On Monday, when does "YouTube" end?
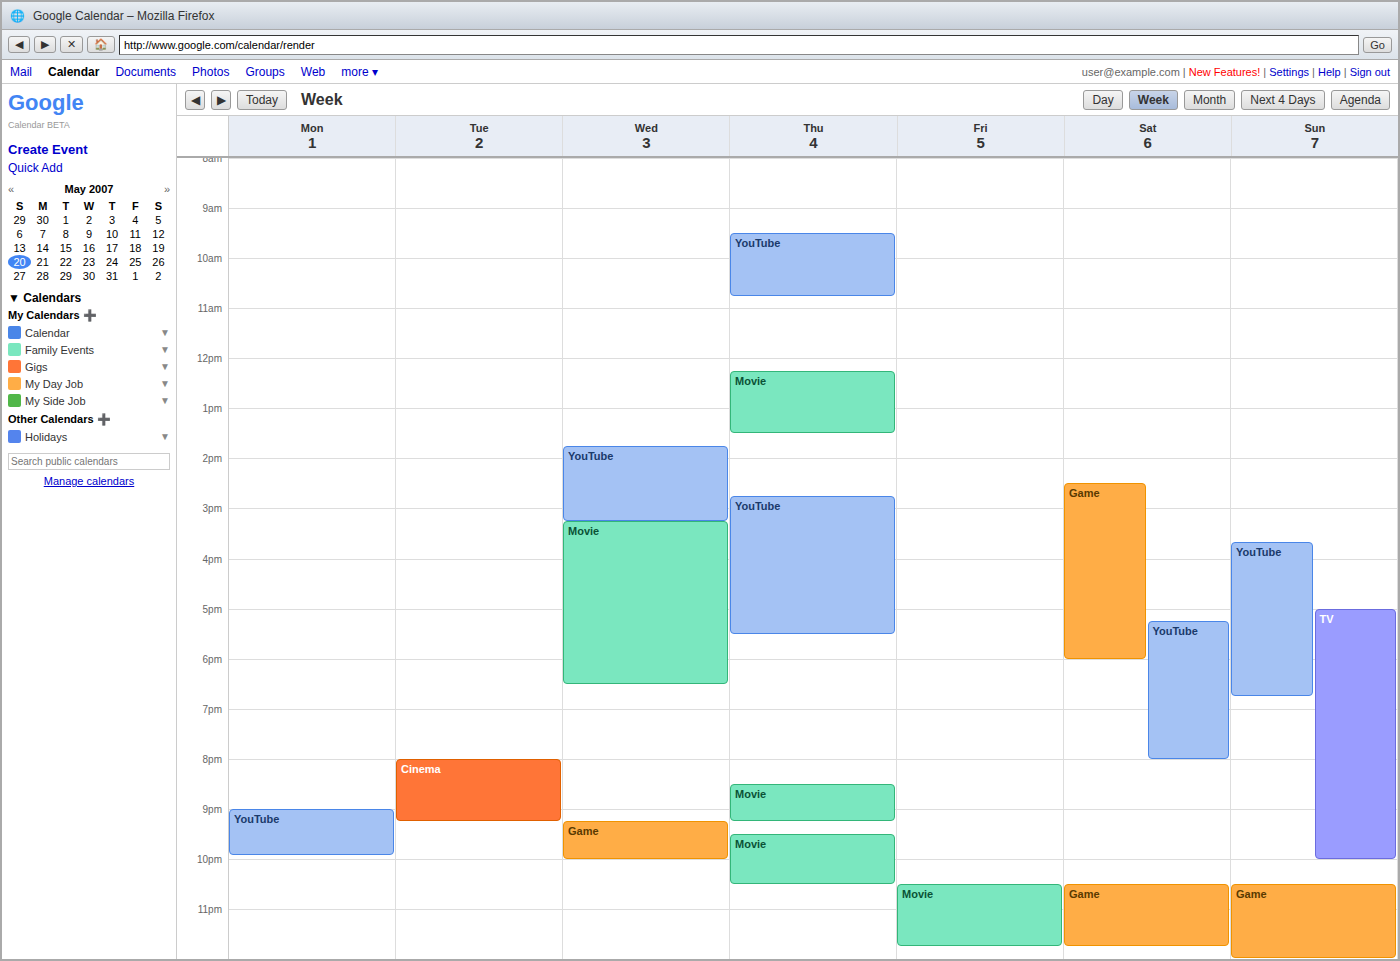
9:55 PM